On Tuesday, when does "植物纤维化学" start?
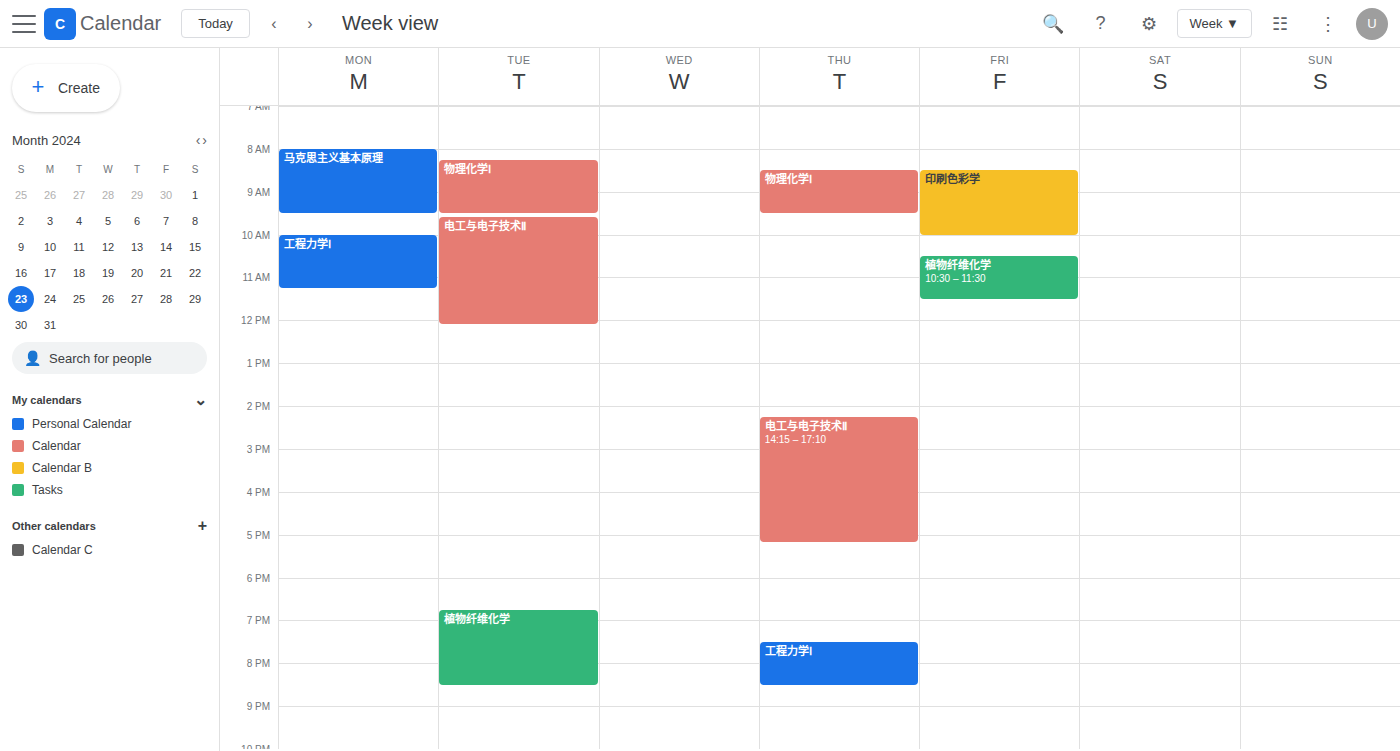
6:45 PM